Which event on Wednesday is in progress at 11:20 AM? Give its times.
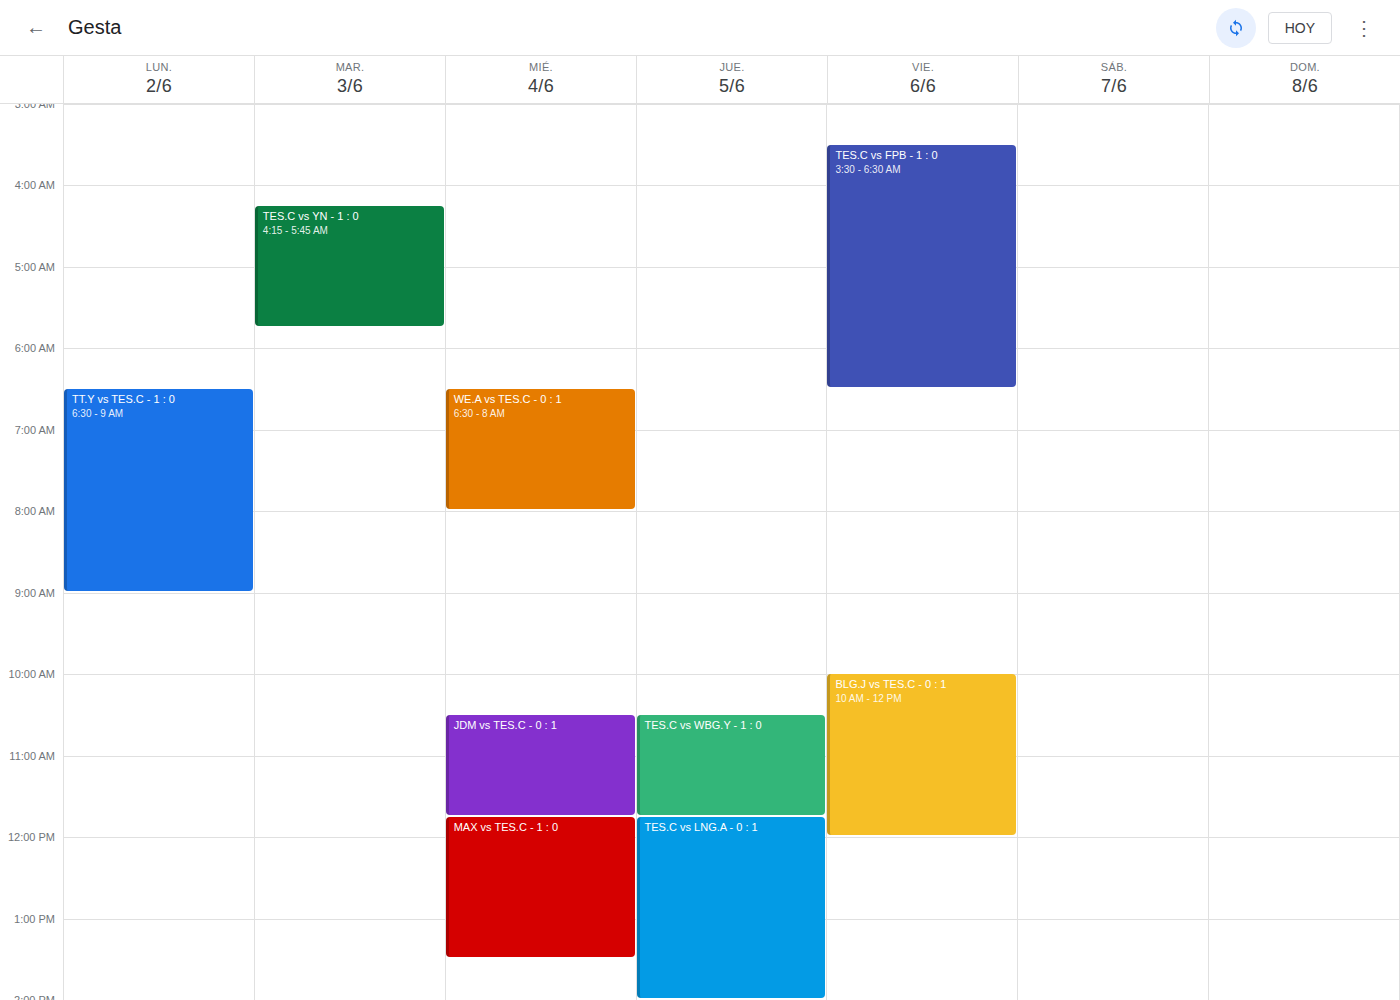
"JDM vs TES.C - 0 : 1", 10:30 AM to 11:45 AM